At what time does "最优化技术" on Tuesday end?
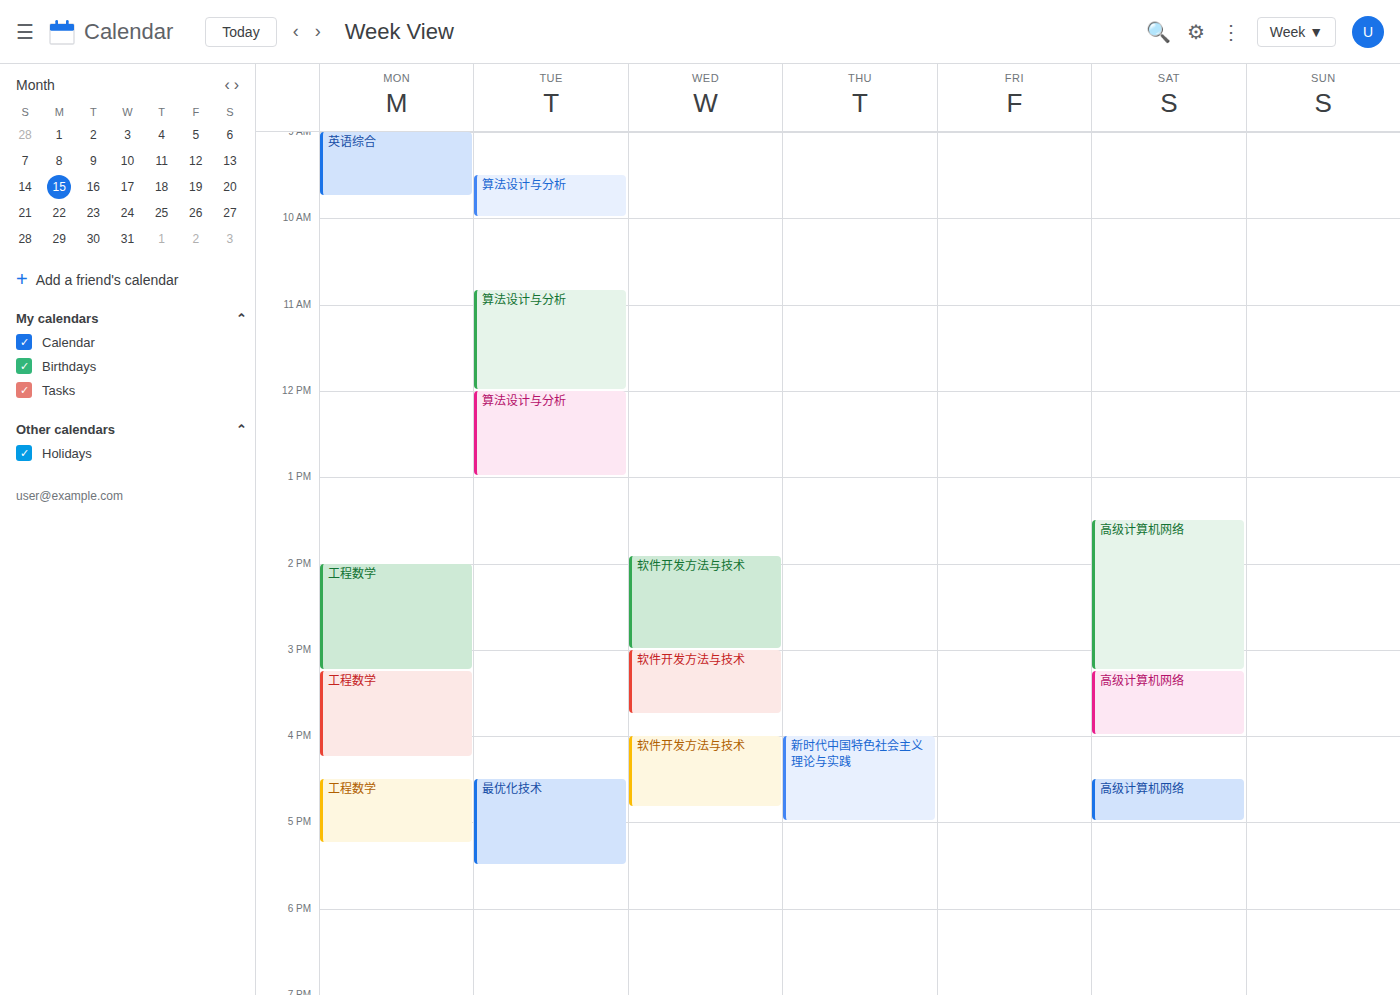
5:30 PM